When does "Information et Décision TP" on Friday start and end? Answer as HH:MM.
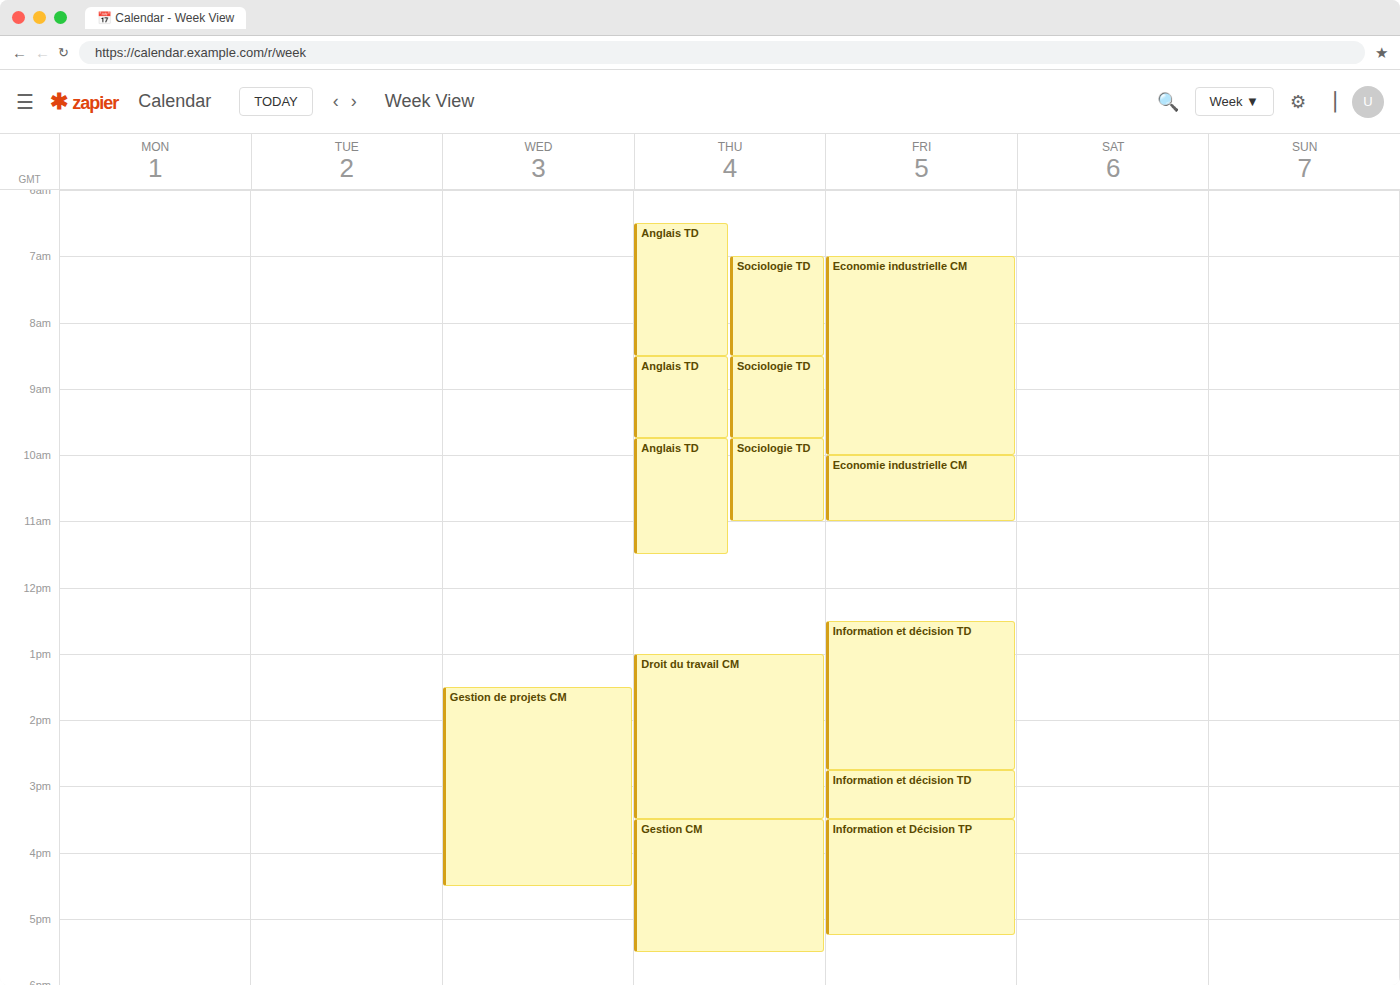
15:30 to 17:15